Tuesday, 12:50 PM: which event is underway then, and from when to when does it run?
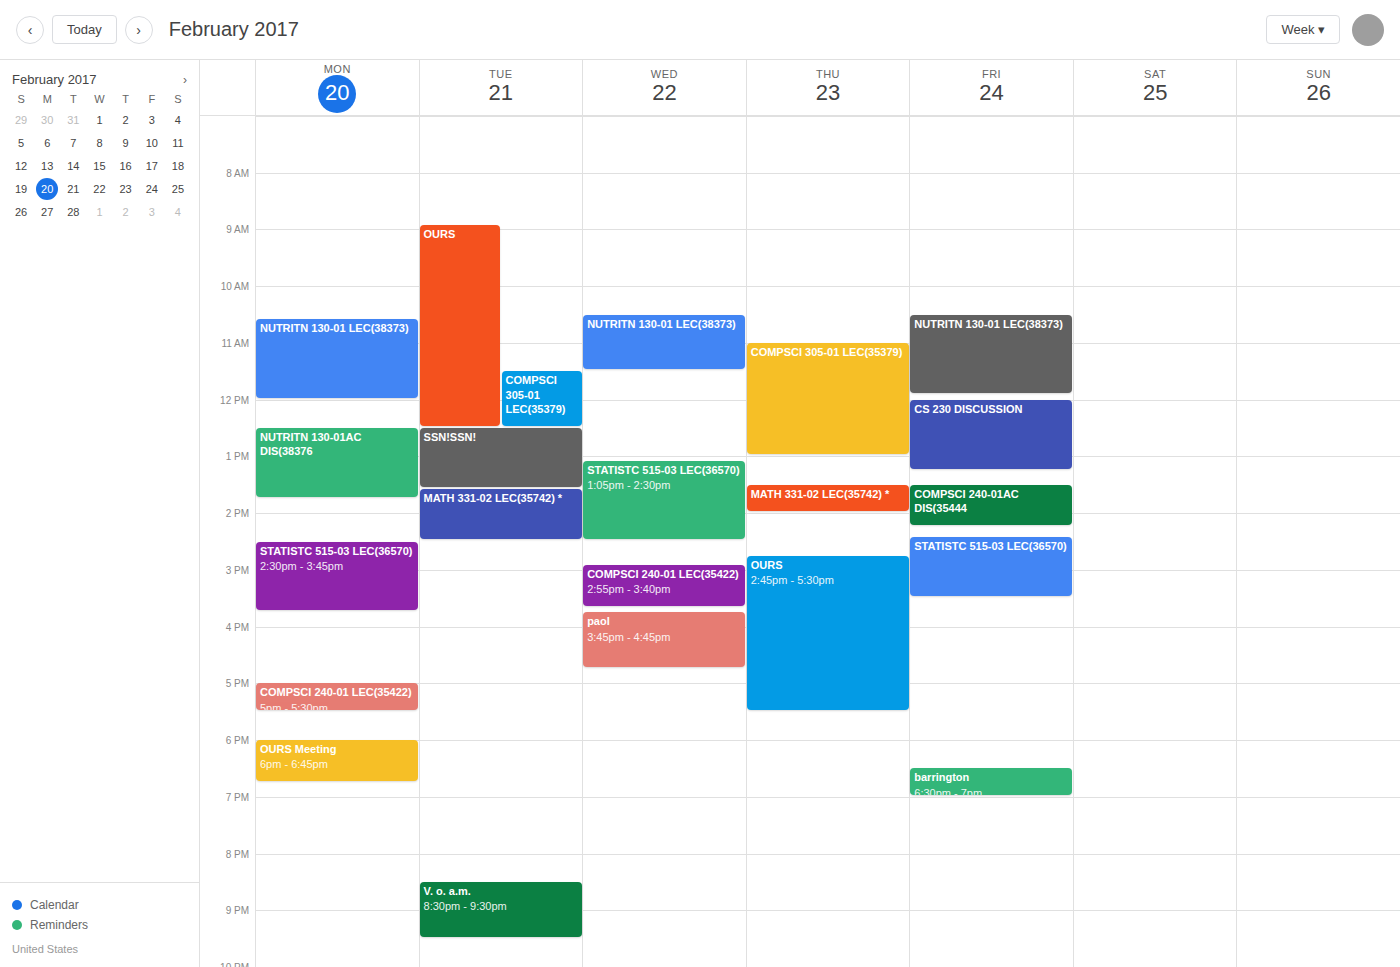
"SSN!SSN!", 12:30 PM to 1:35 PM